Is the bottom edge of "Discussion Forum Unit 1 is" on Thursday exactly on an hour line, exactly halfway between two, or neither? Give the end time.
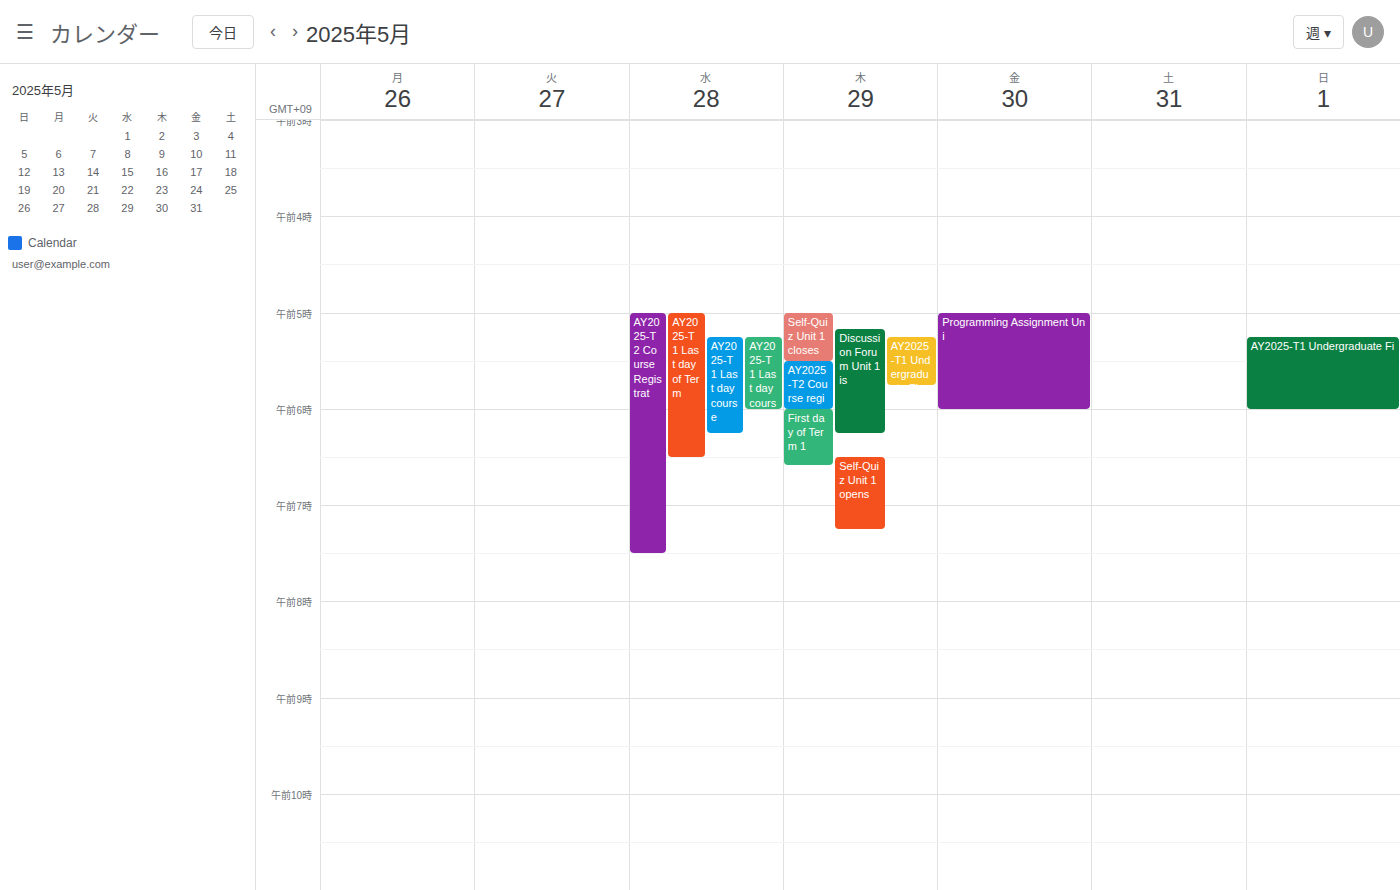
6:15 AM -- neither: a quarter of the way from the 6 AM line to the 7 AM line.